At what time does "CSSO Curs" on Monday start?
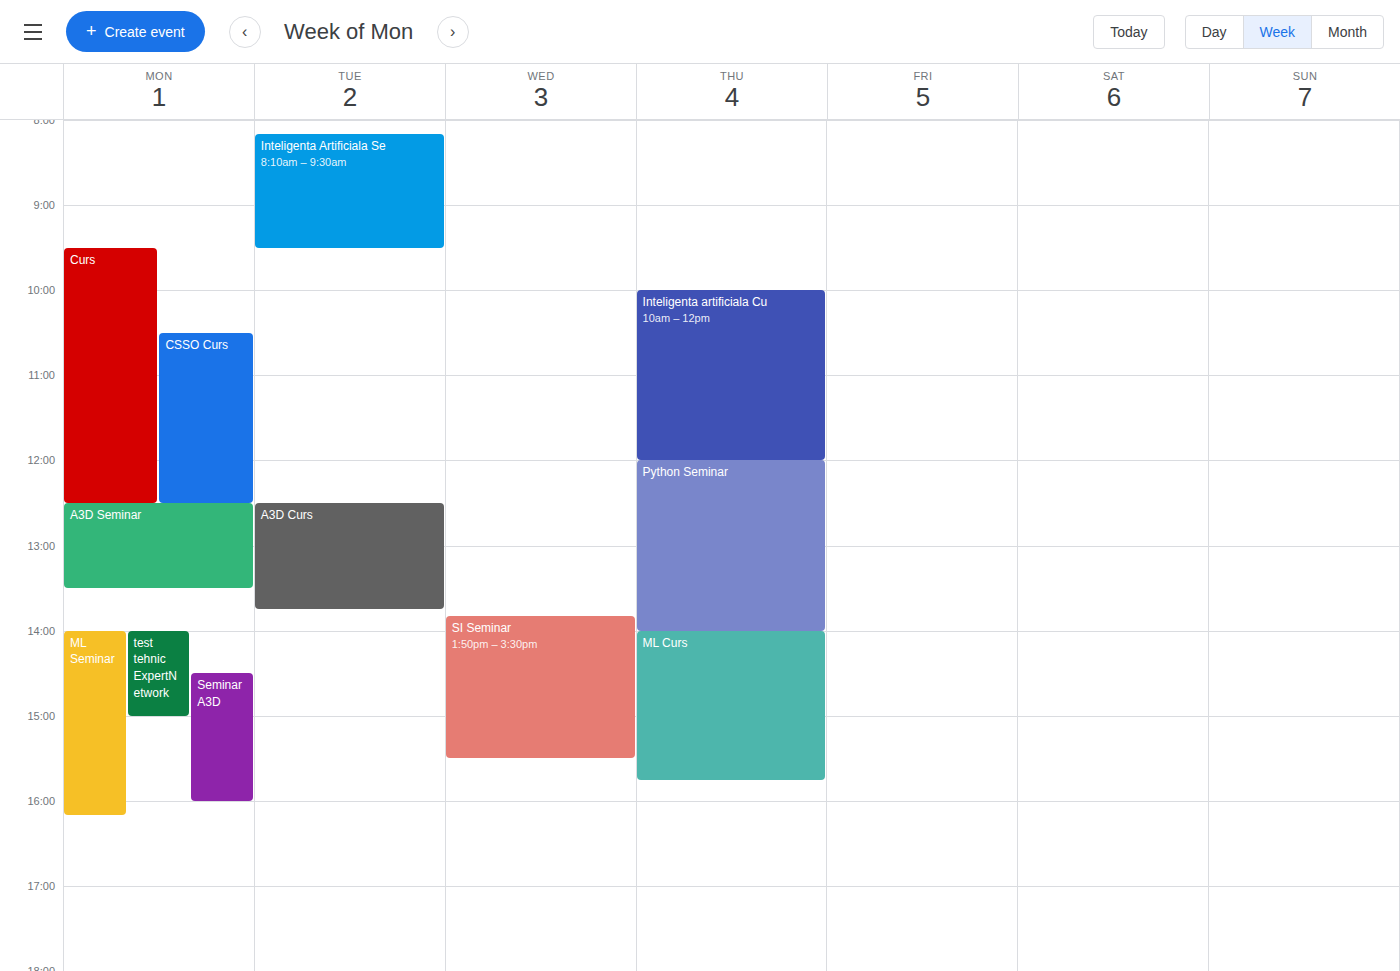
10:30 AM